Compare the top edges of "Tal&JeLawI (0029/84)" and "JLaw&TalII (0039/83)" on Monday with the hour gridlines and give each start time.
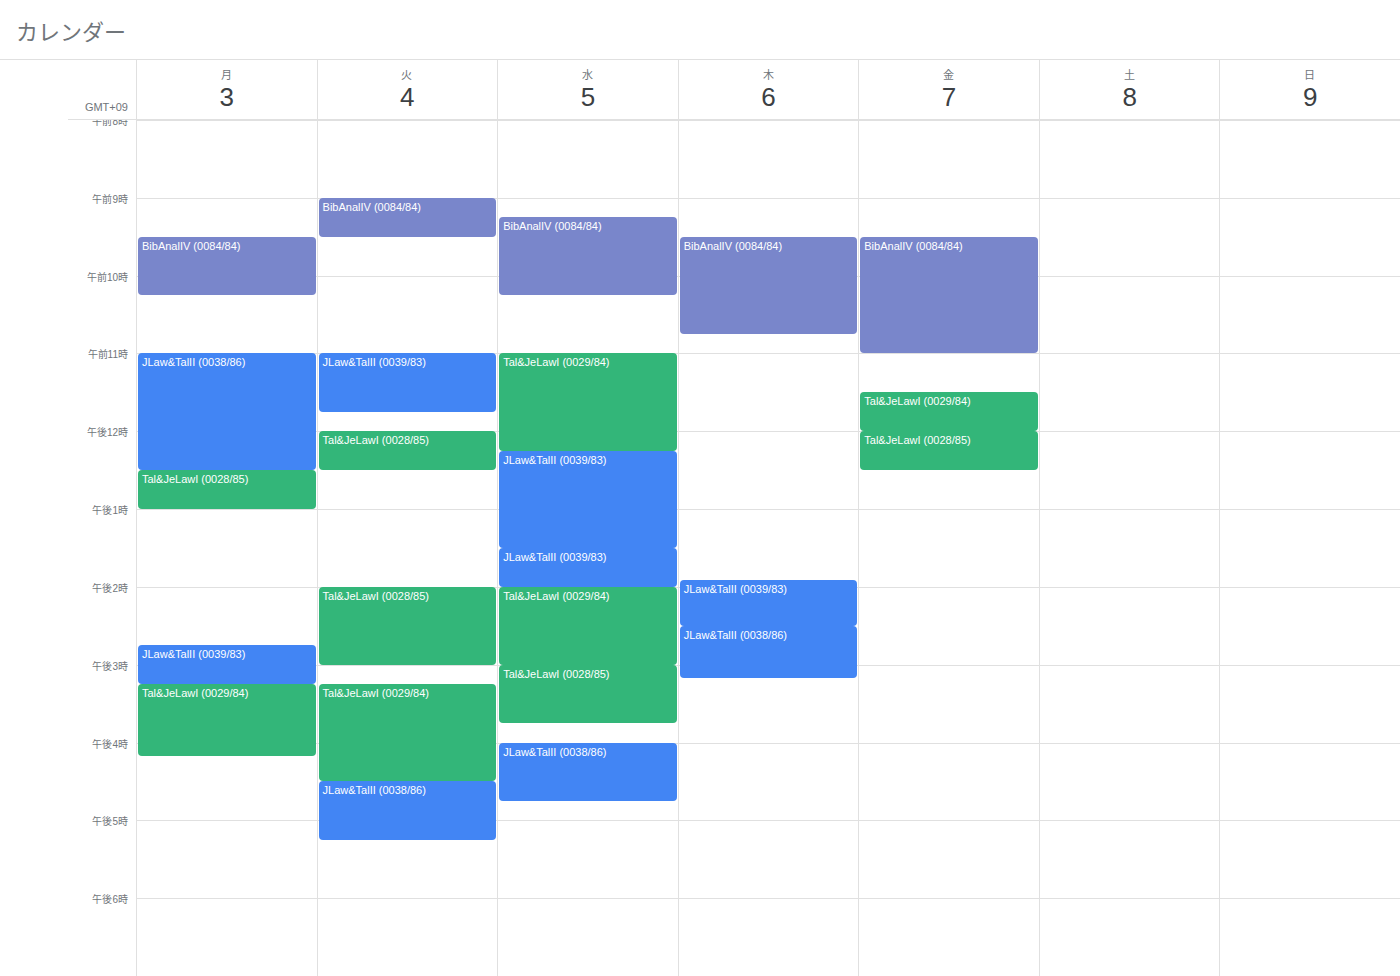
"Tal&JeLawI (0029/84)": 3:15 PM, neither: a quarter of the way from the 3 PM line to the 4 PM line. "JLaw&TalII (0039/83)": 2:45 PM, neither: three quarters of the way from the 2 PM line to the 3 PM line.